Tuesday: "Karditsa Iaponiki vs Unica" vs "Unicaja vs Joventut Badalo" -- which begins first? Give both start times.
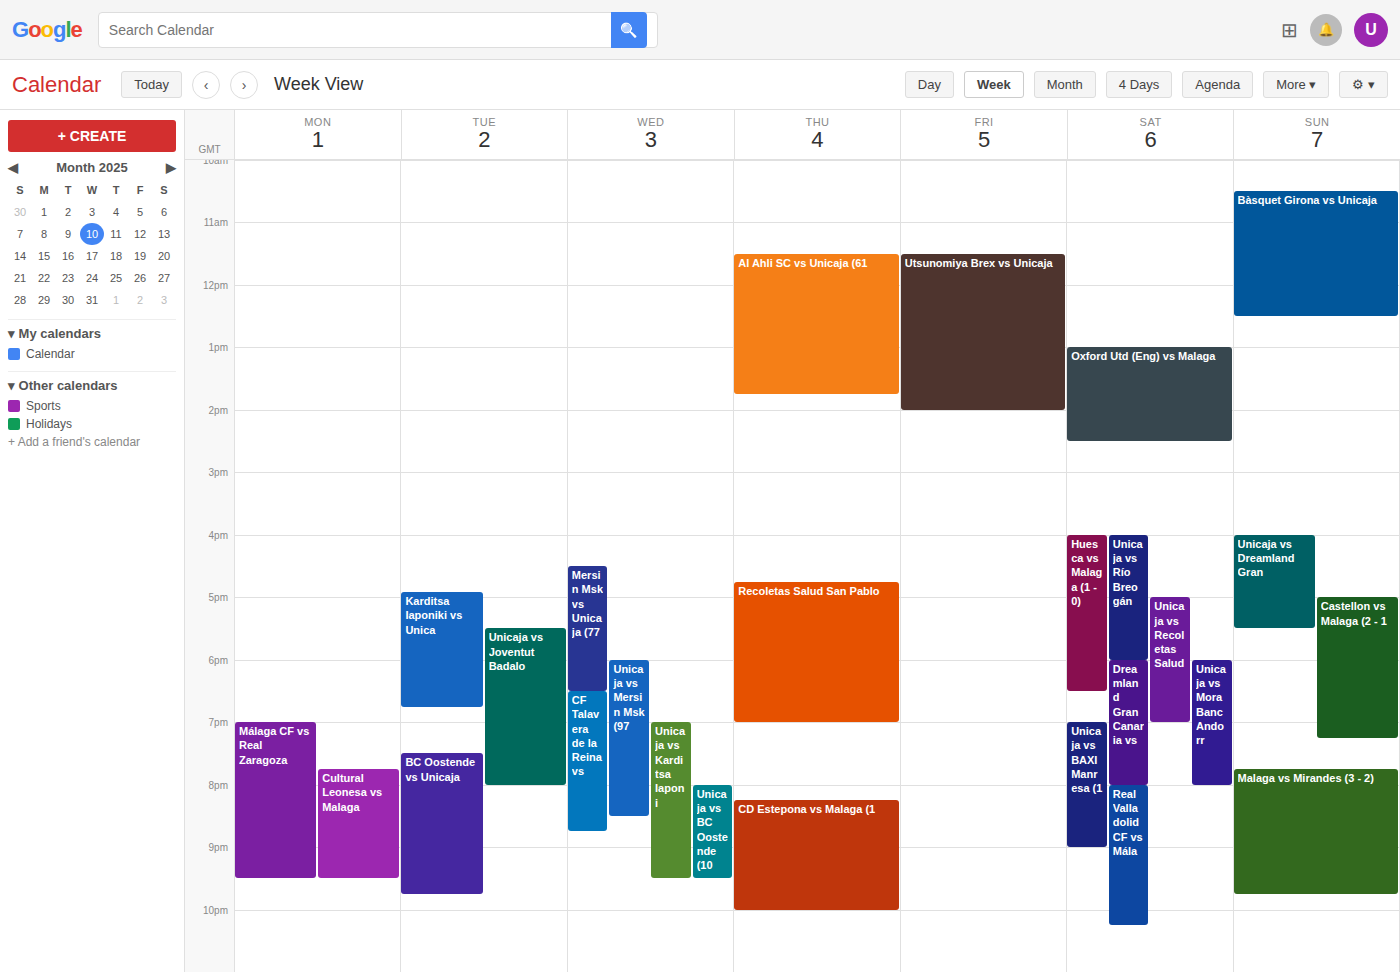
"Karditsa Iaponiki vs Unica" 4:55 PM; "Unicaja vs Joventut Badalo" 5:30 PM.